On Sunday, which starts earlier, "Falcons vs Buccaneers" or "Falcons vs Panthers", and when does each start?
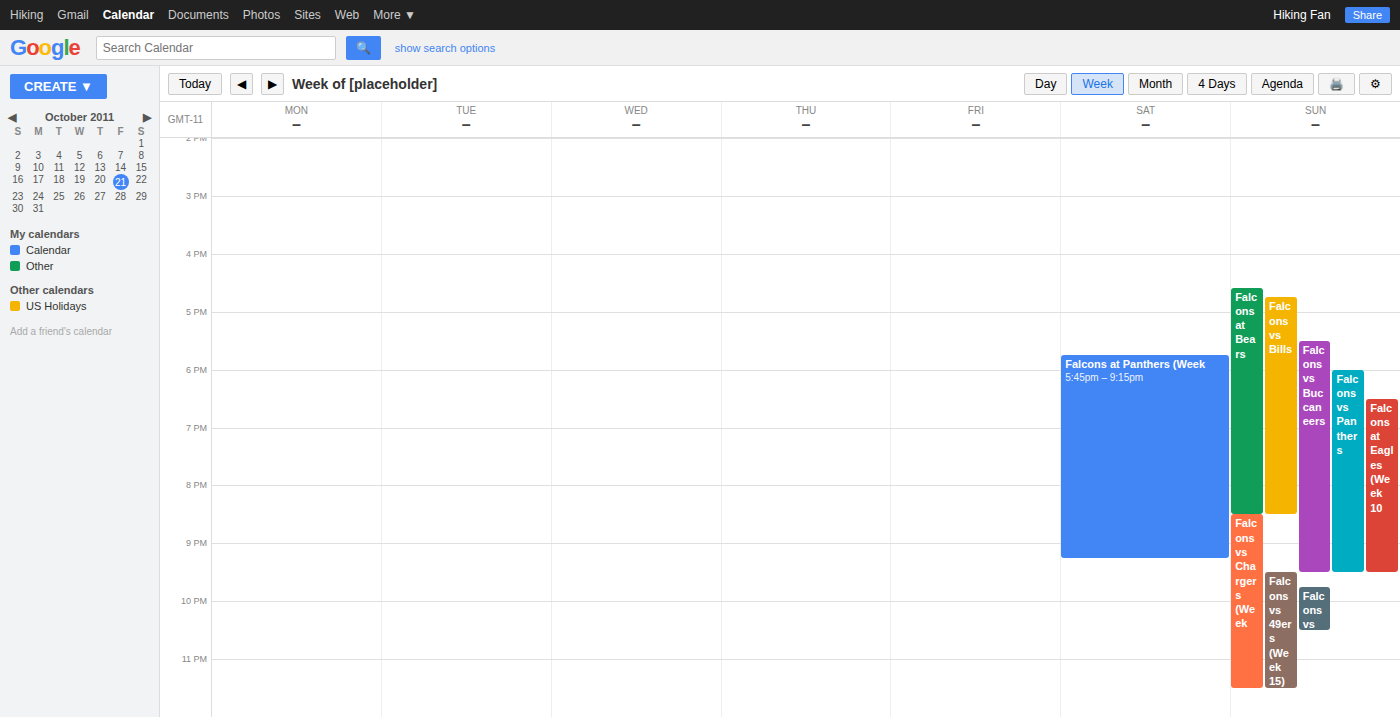
"Falcons vs Buccaneers" 5:30 PM; "Falcons vs Panthers" 6:00 PM.